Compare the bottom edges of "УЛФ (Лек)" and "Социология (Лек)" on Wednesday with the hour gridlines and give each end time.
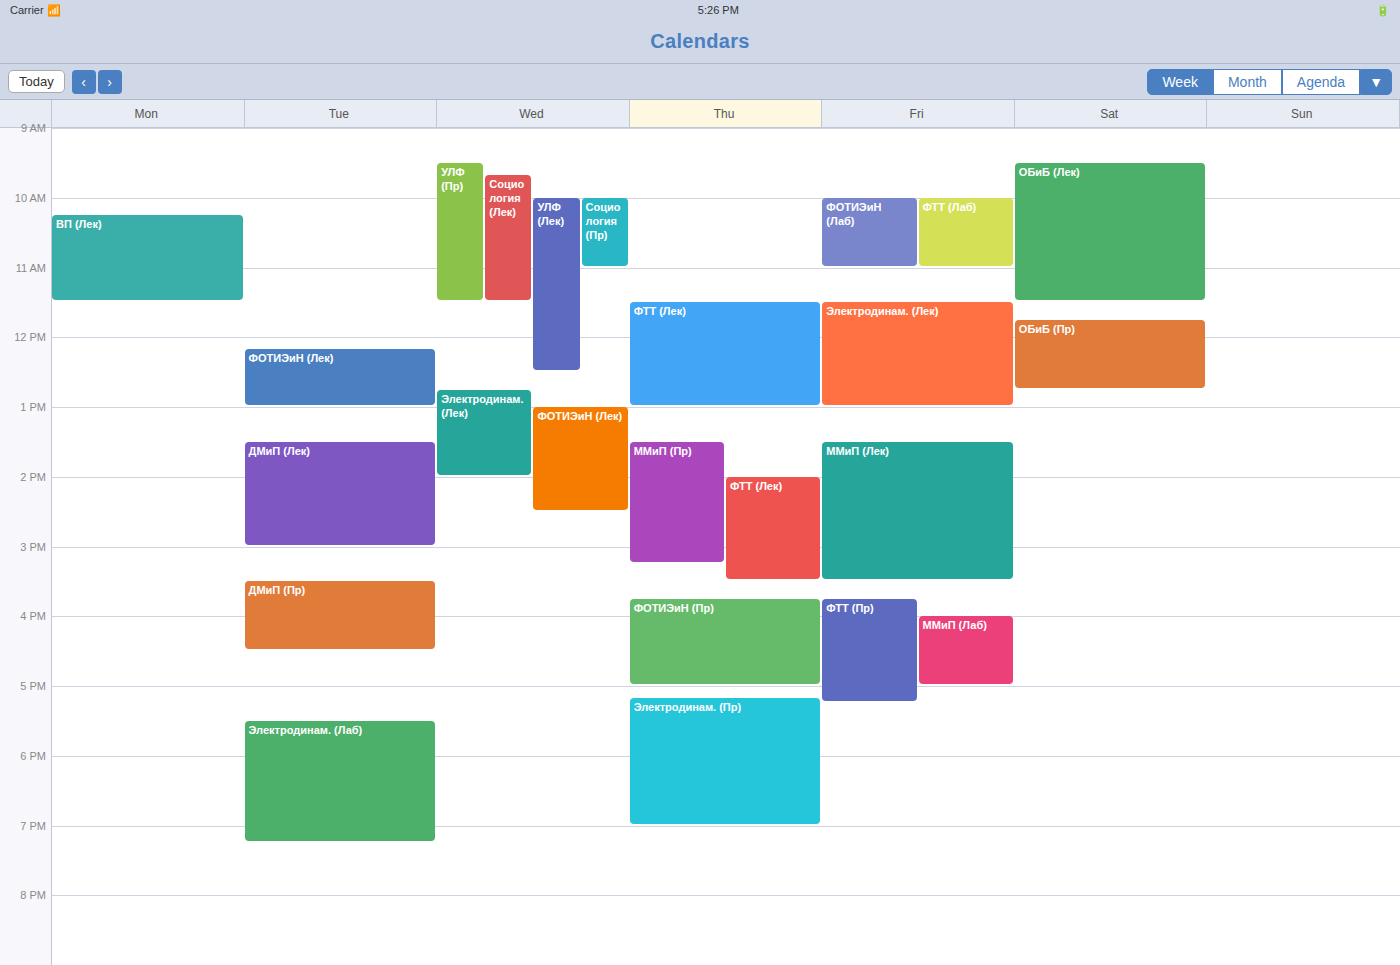
"УЛФ (Лек)": 12:30 PM, halfway between the 12 PM and 1 PM lines. "Социология (Лек)": 11:30 AM, halfway between the 11 AM and 12 PM lines.